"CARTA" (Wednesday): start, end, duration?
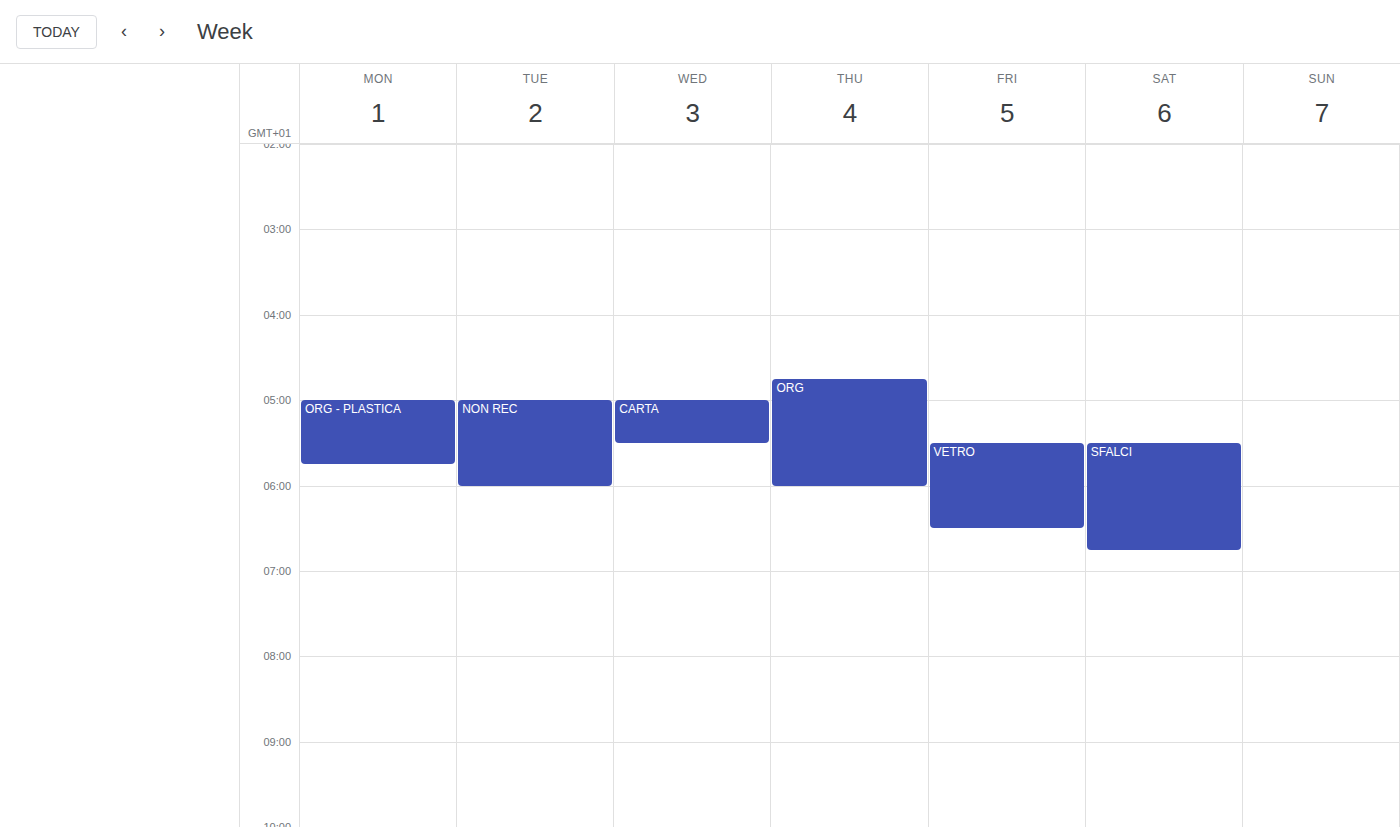
5:00 AM to 5:30 AM, 30 minutes